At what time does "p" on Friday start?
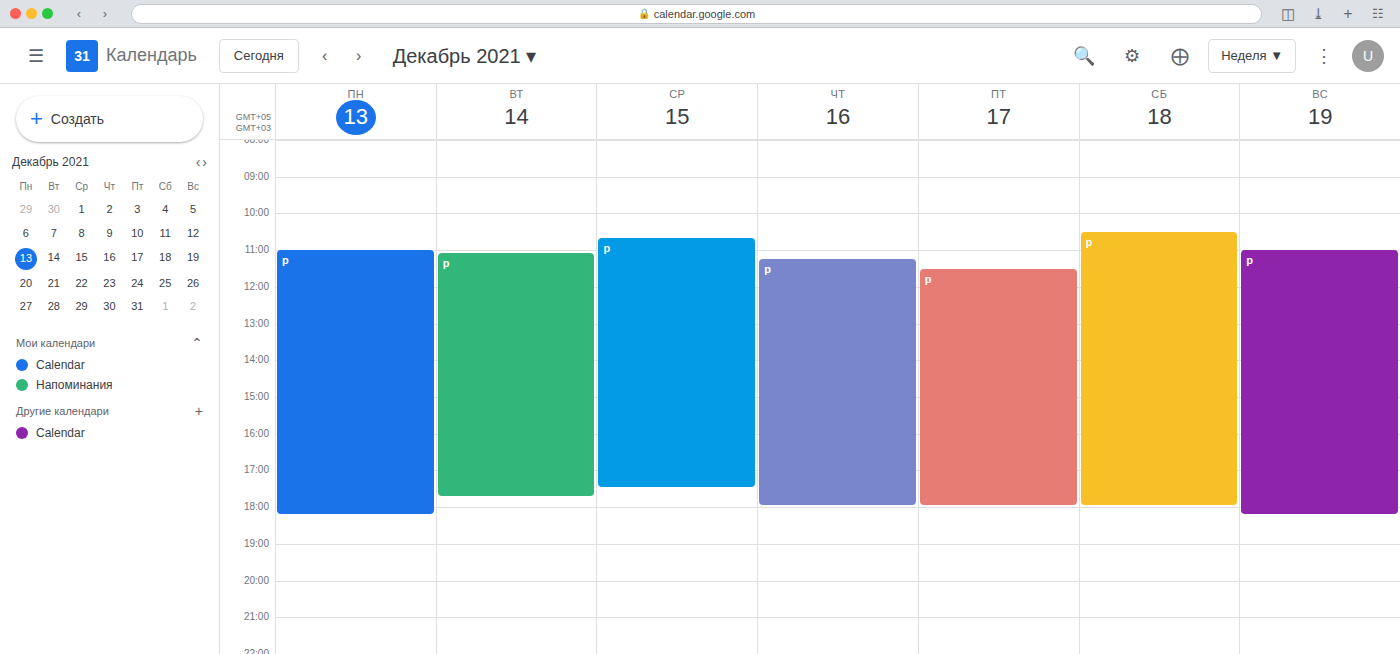
11:30 AM